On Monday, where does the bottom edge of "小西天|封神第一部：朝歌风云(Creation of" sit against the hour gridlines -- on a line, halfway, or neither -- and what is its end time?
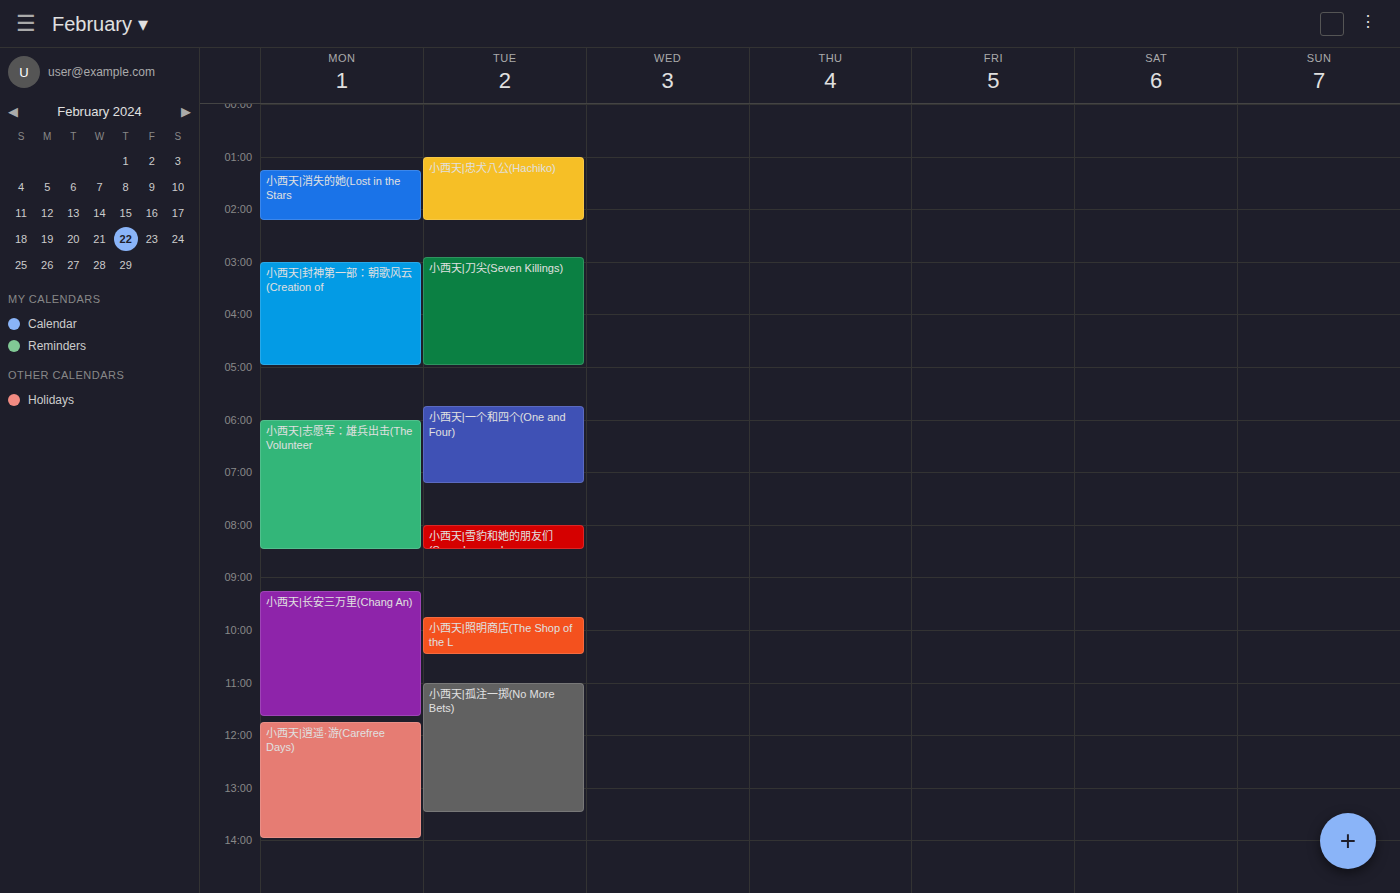
5:00 AM -- exactly on the 5 AM line.